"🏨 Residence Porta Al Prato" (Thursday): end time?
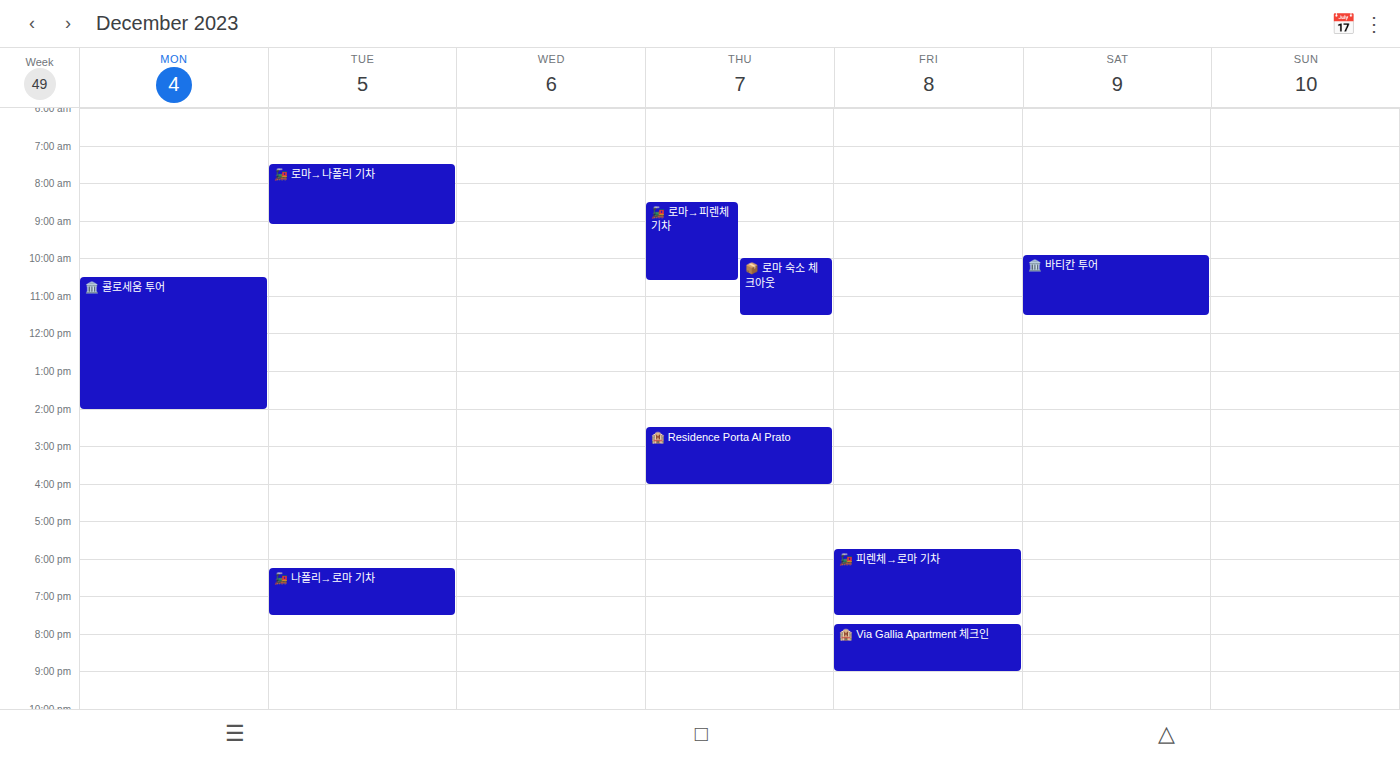
4:00 PM